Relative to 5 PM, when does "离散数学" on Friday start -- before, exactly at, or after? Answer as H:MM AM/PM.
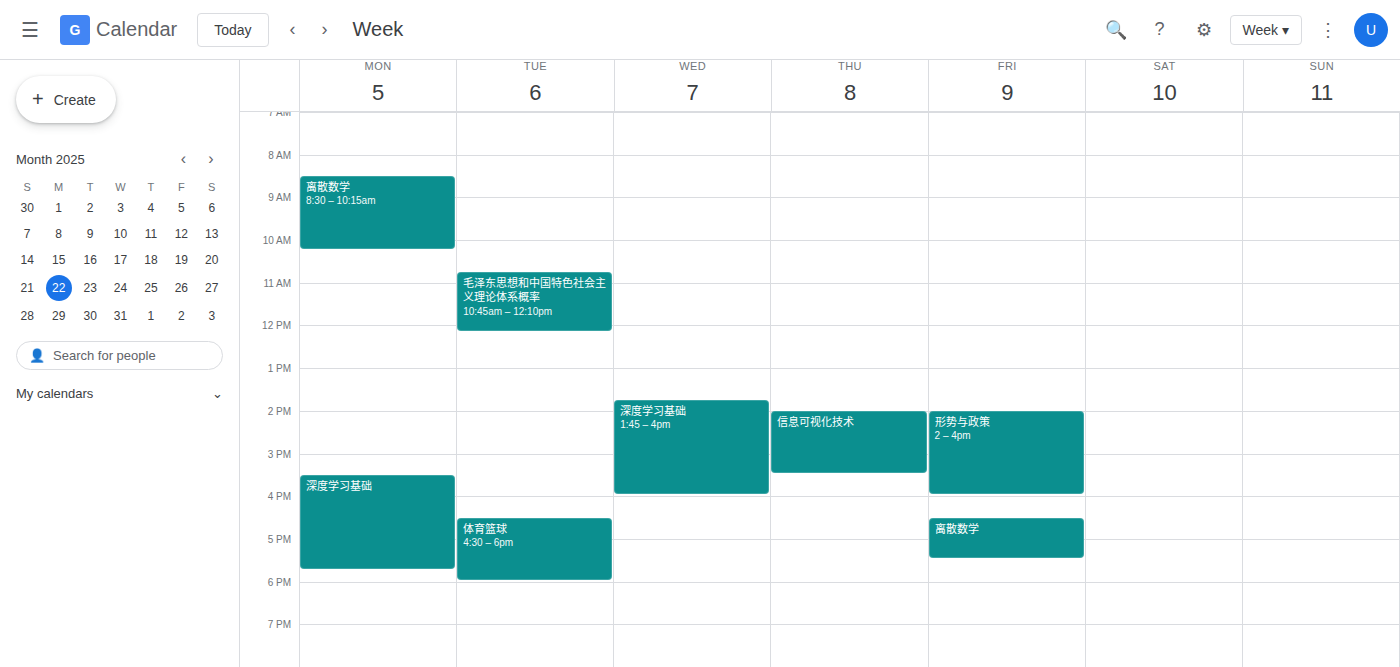
4:30 PM -- before 5 PM, 30 minutes above the 5 PM line.